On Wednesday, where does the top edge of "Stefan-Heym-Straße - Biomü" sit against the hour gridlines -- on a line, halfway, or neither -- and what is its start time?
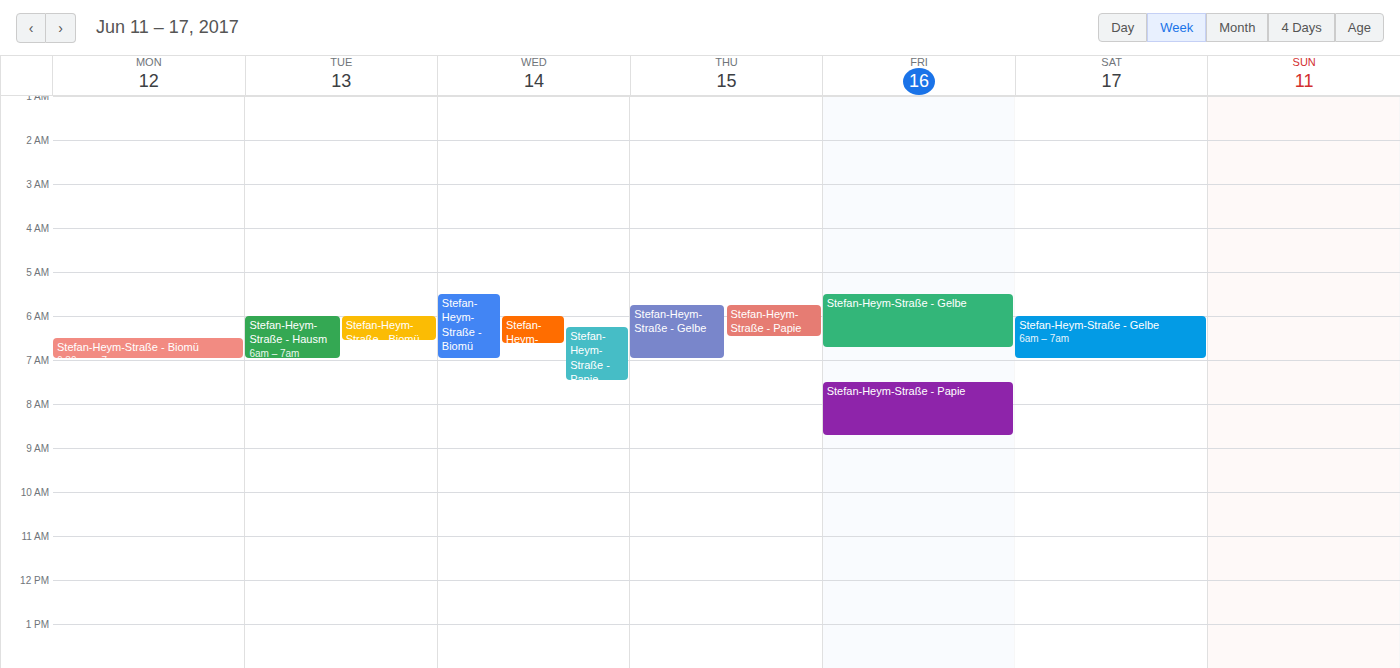
5:30 AM -- halfway between the 5 AM and 6 AM lines.